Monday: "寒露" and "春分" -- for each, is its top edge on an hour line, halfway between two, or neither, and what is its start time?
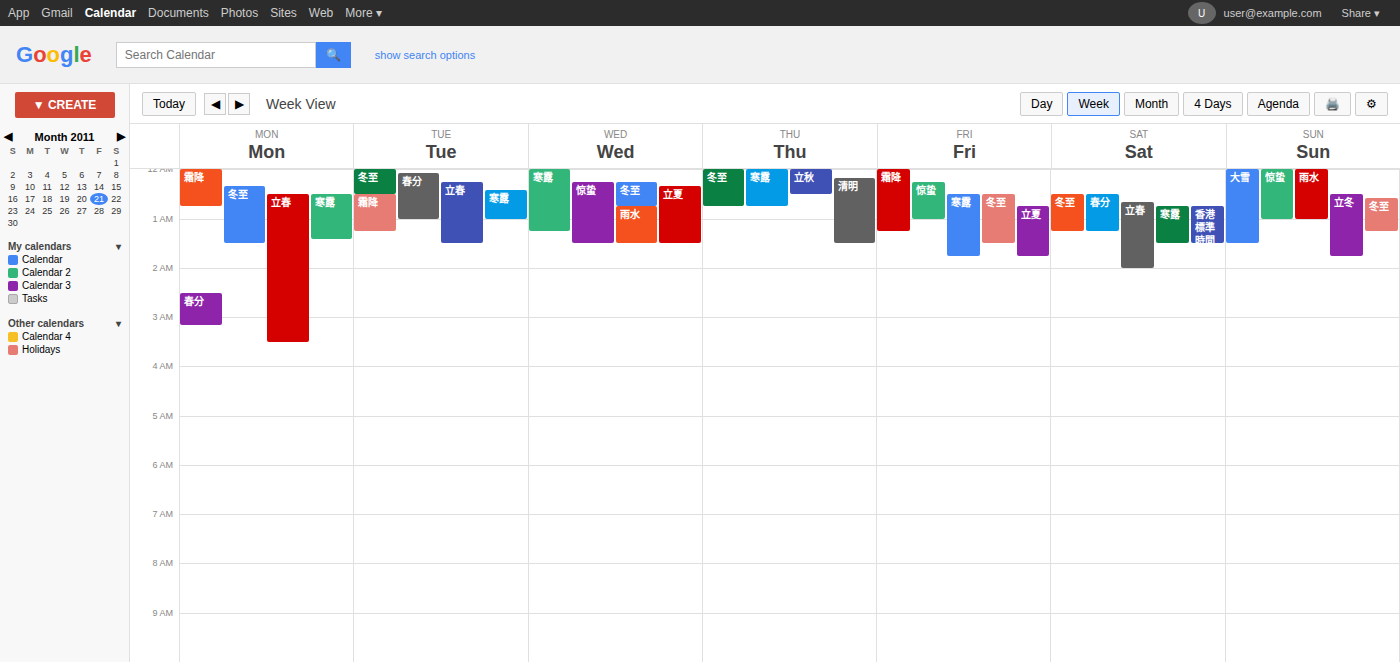
"寒露": 12:30 AM, halfway between the 12 AM and 1 AM lines. "春分": 2:30 AM, halfway between the 2 AM and 3 AM lines.